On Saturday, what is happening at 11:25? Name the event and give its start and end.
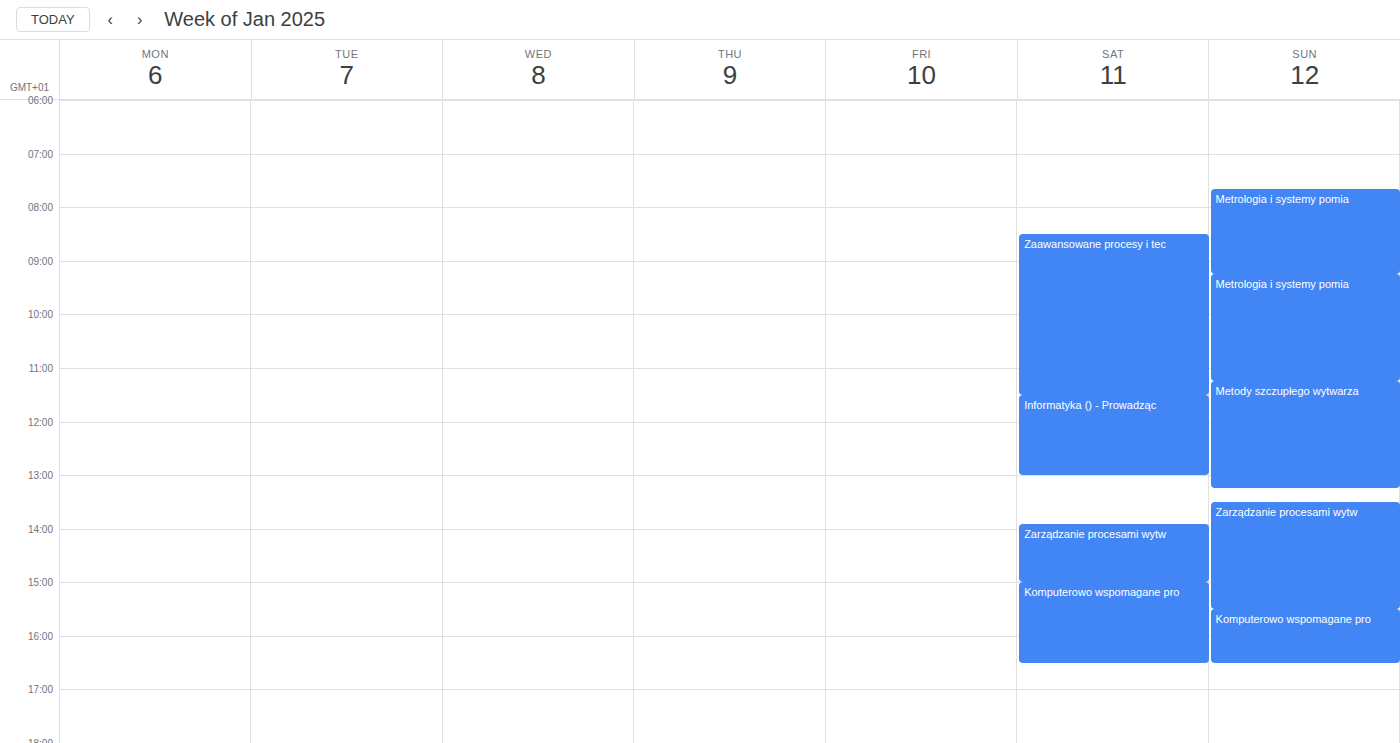
"Zaawansowane procesy i tec", 08:30 to 11:30